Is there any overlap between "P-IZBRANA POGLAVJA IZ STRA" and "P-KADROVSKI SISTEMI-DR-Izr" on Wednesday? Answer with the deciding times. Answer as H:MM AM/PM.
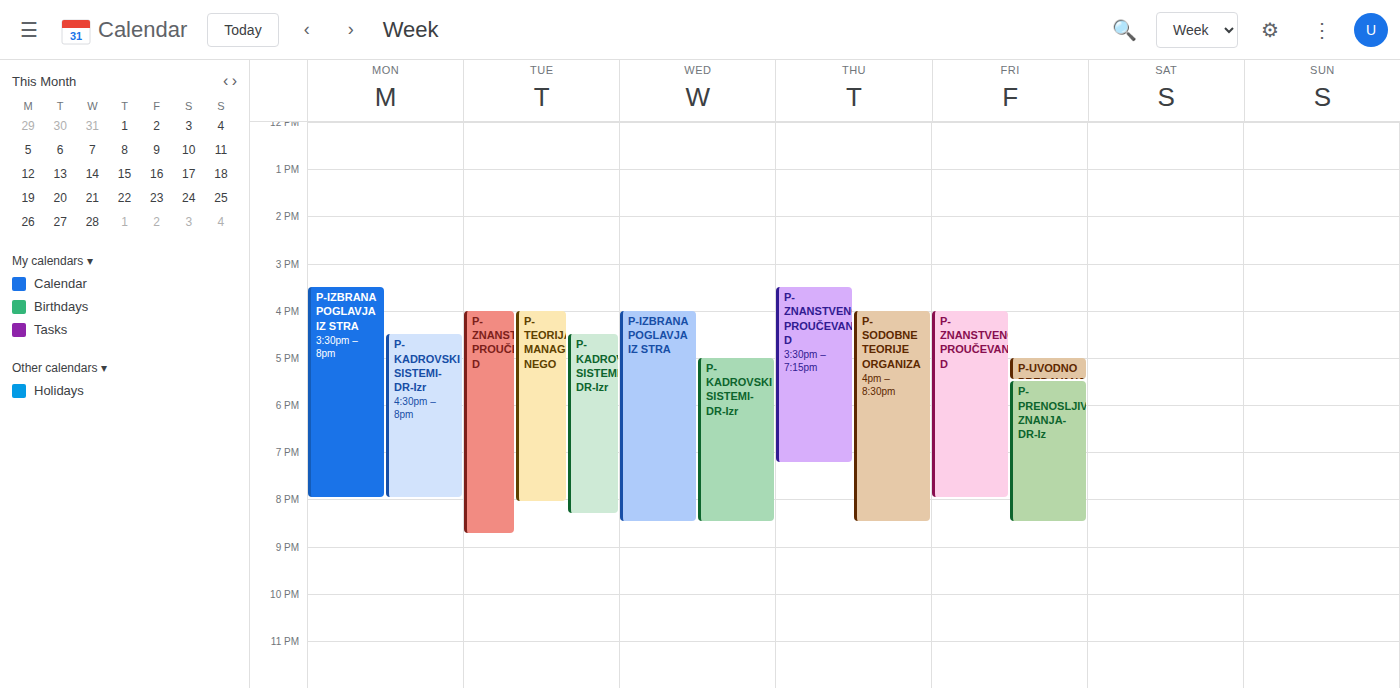
"P-KADROVSKI SISTEMI-DR-Izr" starts at 5:00 PM, before "P-IZBRANA POGLAVJA IZ STRA" ends at 8:30 PM -- they overlap.